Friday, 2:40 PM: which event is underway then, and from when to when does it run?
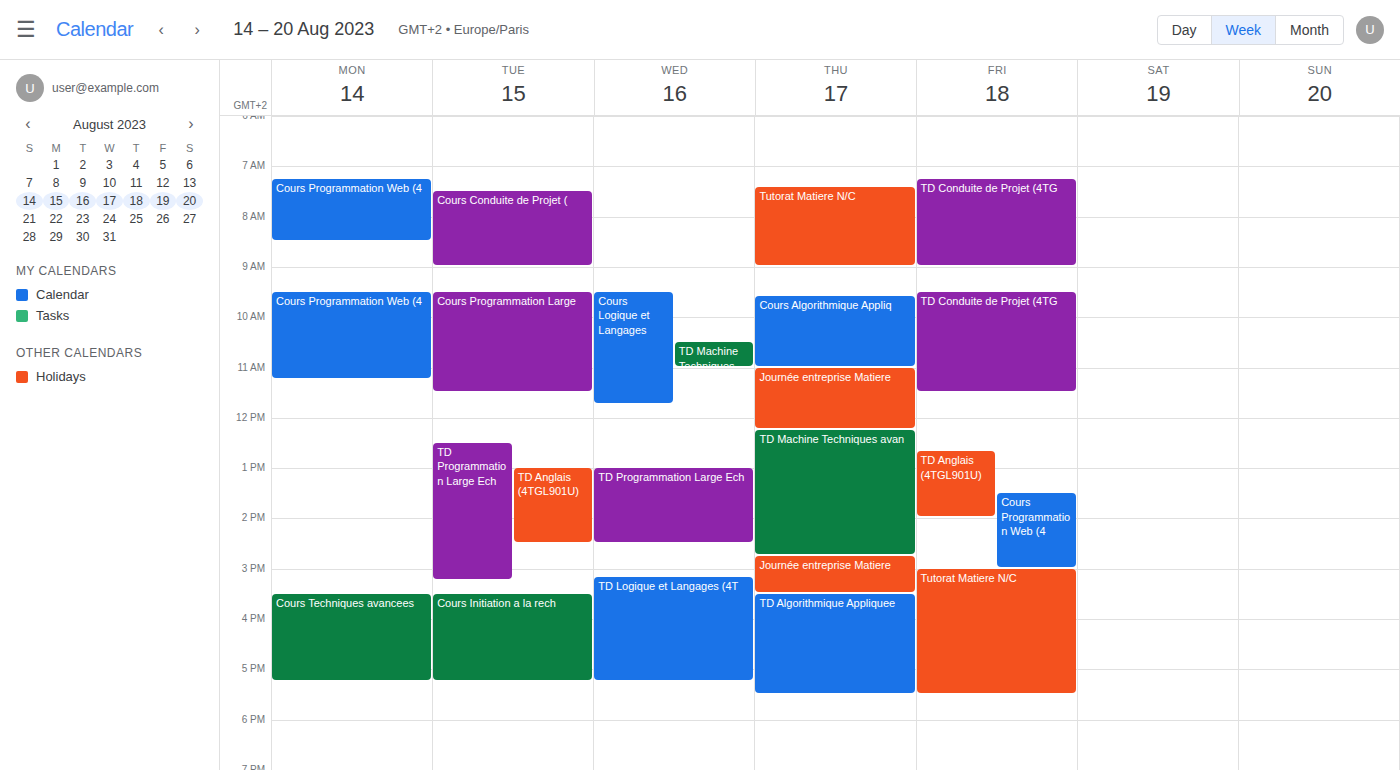
"Cours Programmation Web (4", 1:30 PM to 3:00 PM